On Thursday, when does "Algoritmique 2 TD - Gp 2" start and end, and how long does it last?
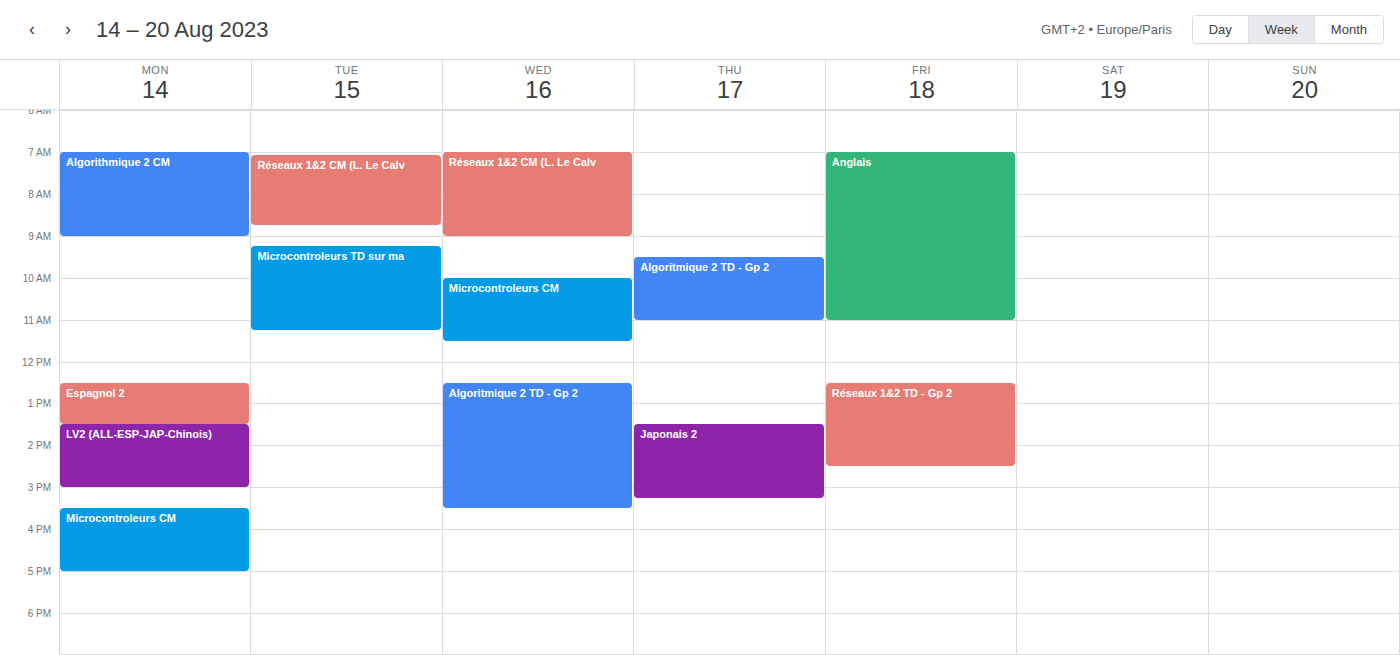
9:30 AM to 11:00 AM, 1 hour 30 minutes